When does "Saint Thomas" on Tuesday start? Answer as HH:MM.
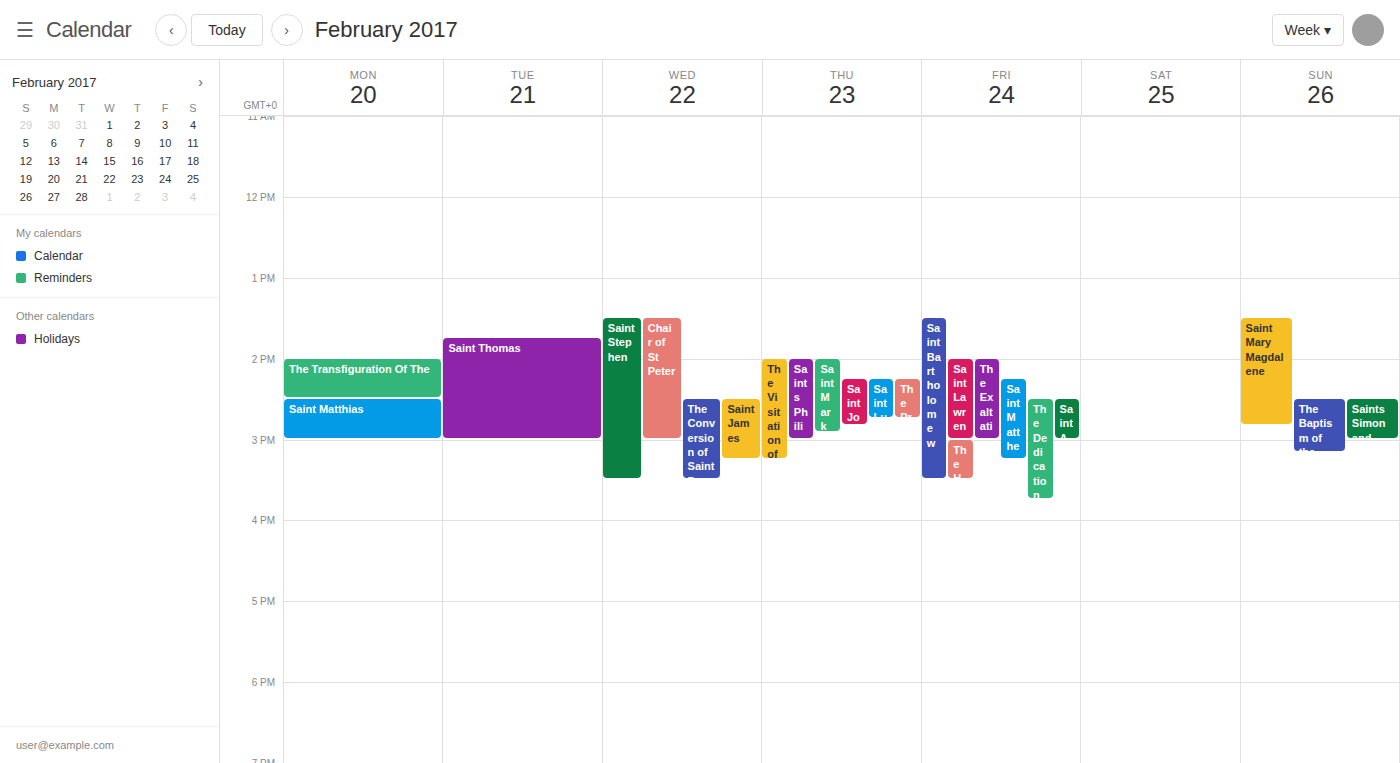
13:45